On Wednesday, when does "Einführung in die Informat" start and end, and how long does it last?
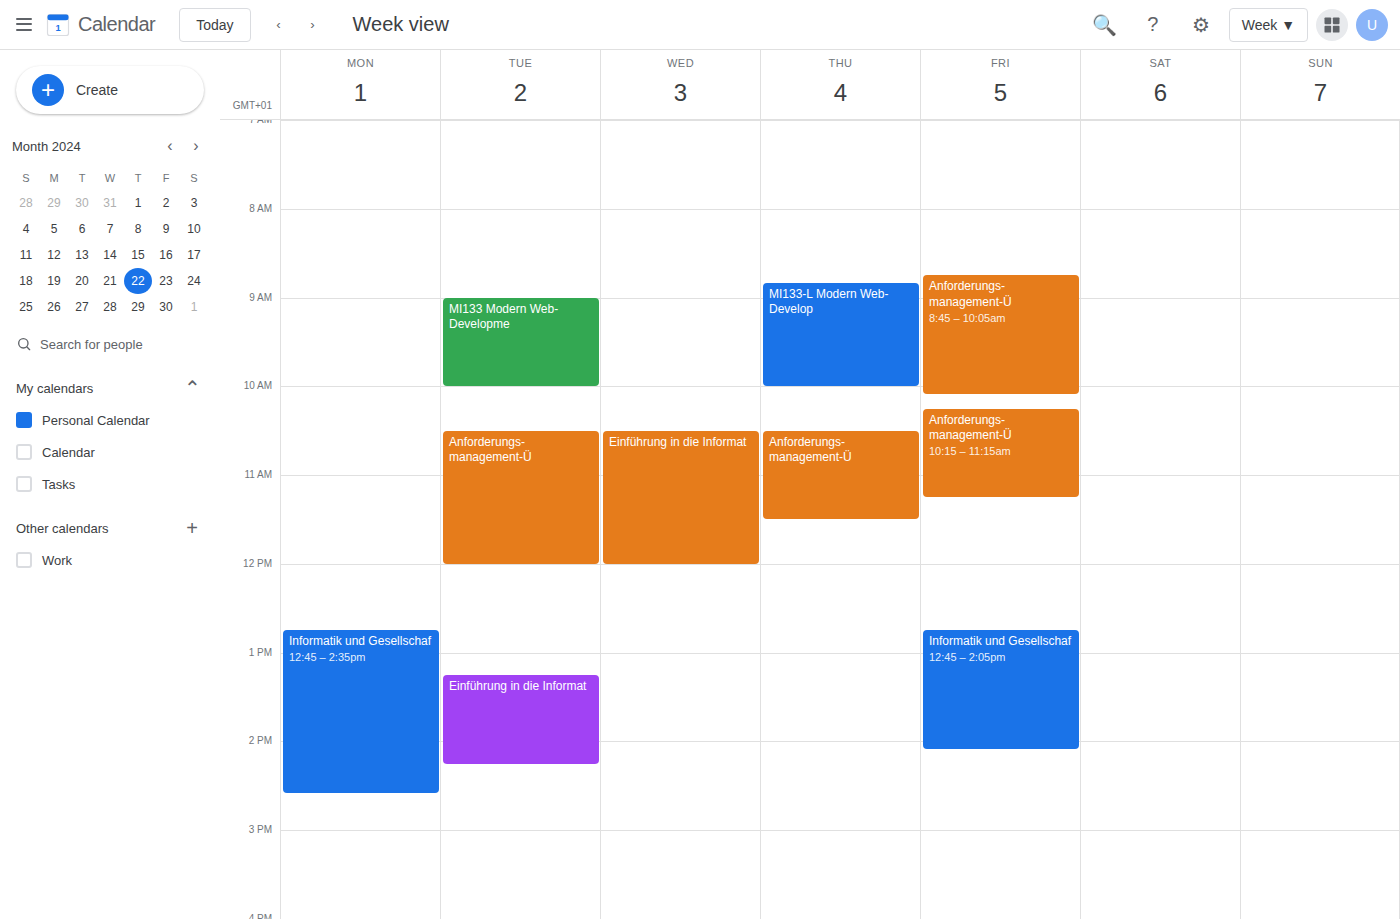
10:30 AM to 12:00 PM, 1 hour 30 minutes